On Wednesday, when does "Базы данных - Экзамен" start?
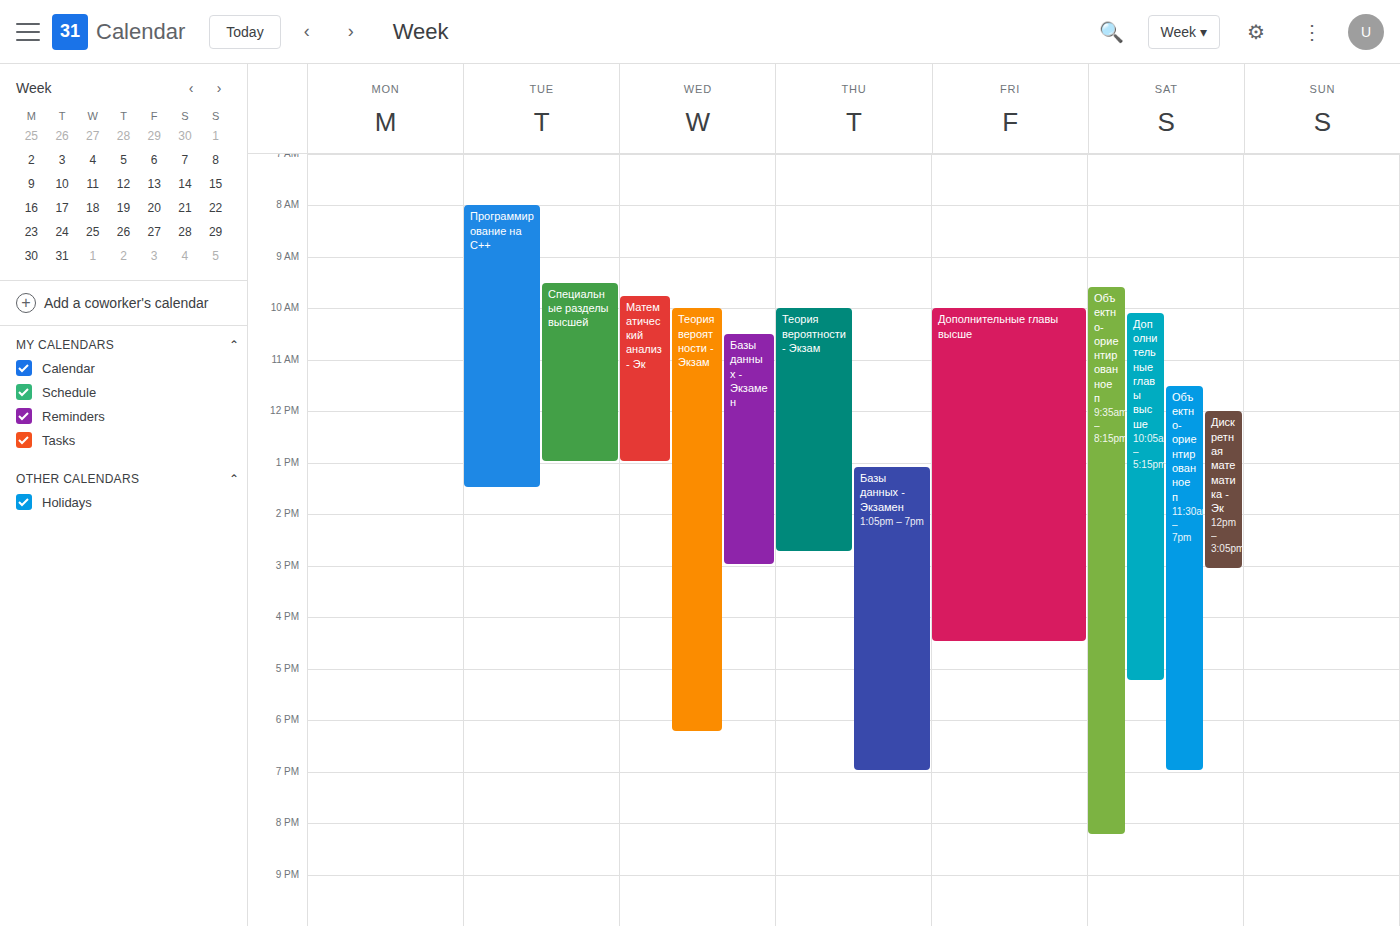
10:30 AM